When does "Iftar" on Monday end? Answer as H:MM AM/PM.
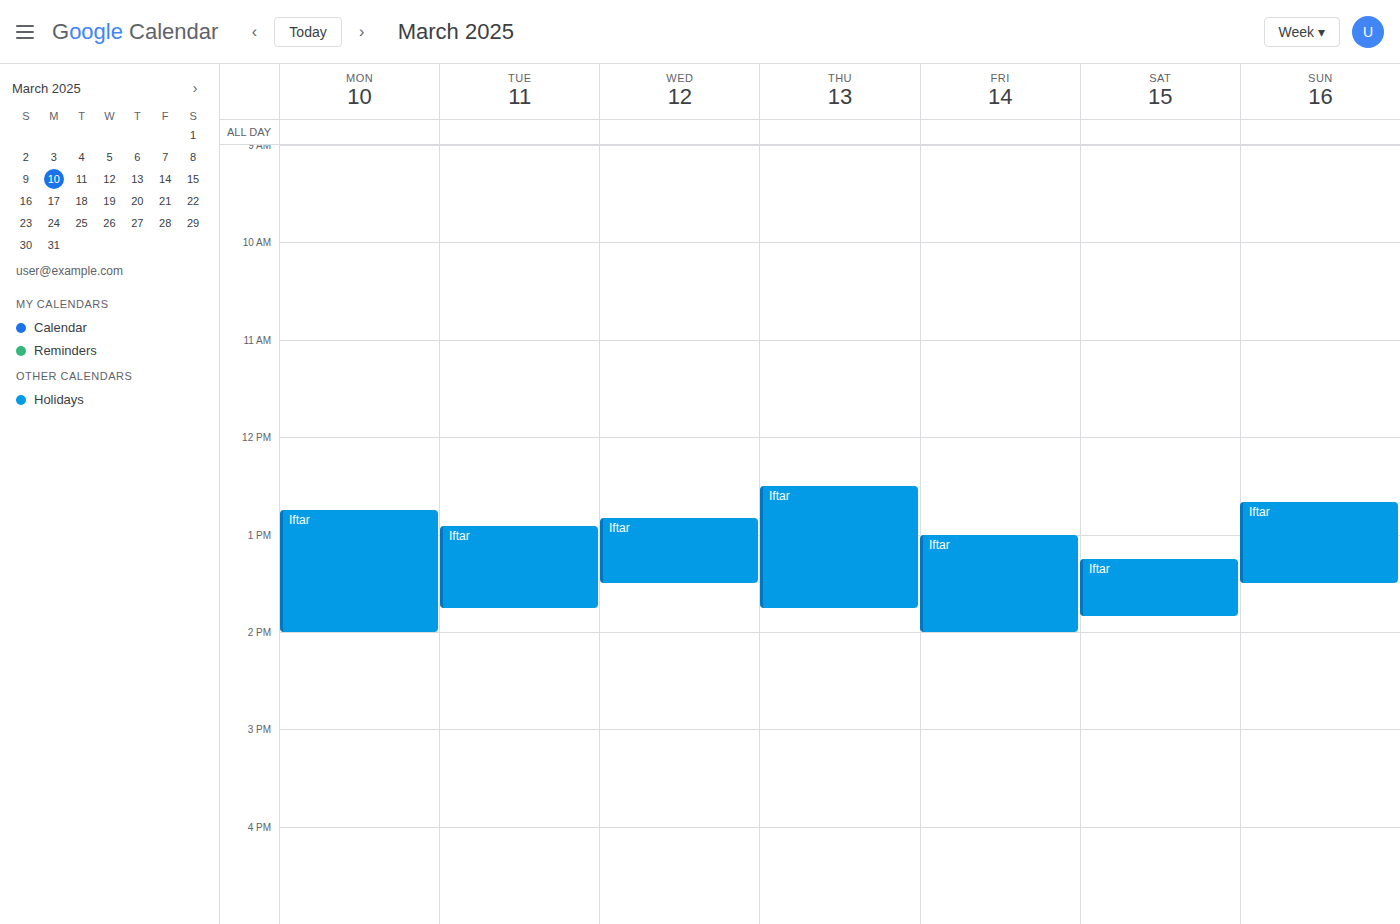
2:00 PM